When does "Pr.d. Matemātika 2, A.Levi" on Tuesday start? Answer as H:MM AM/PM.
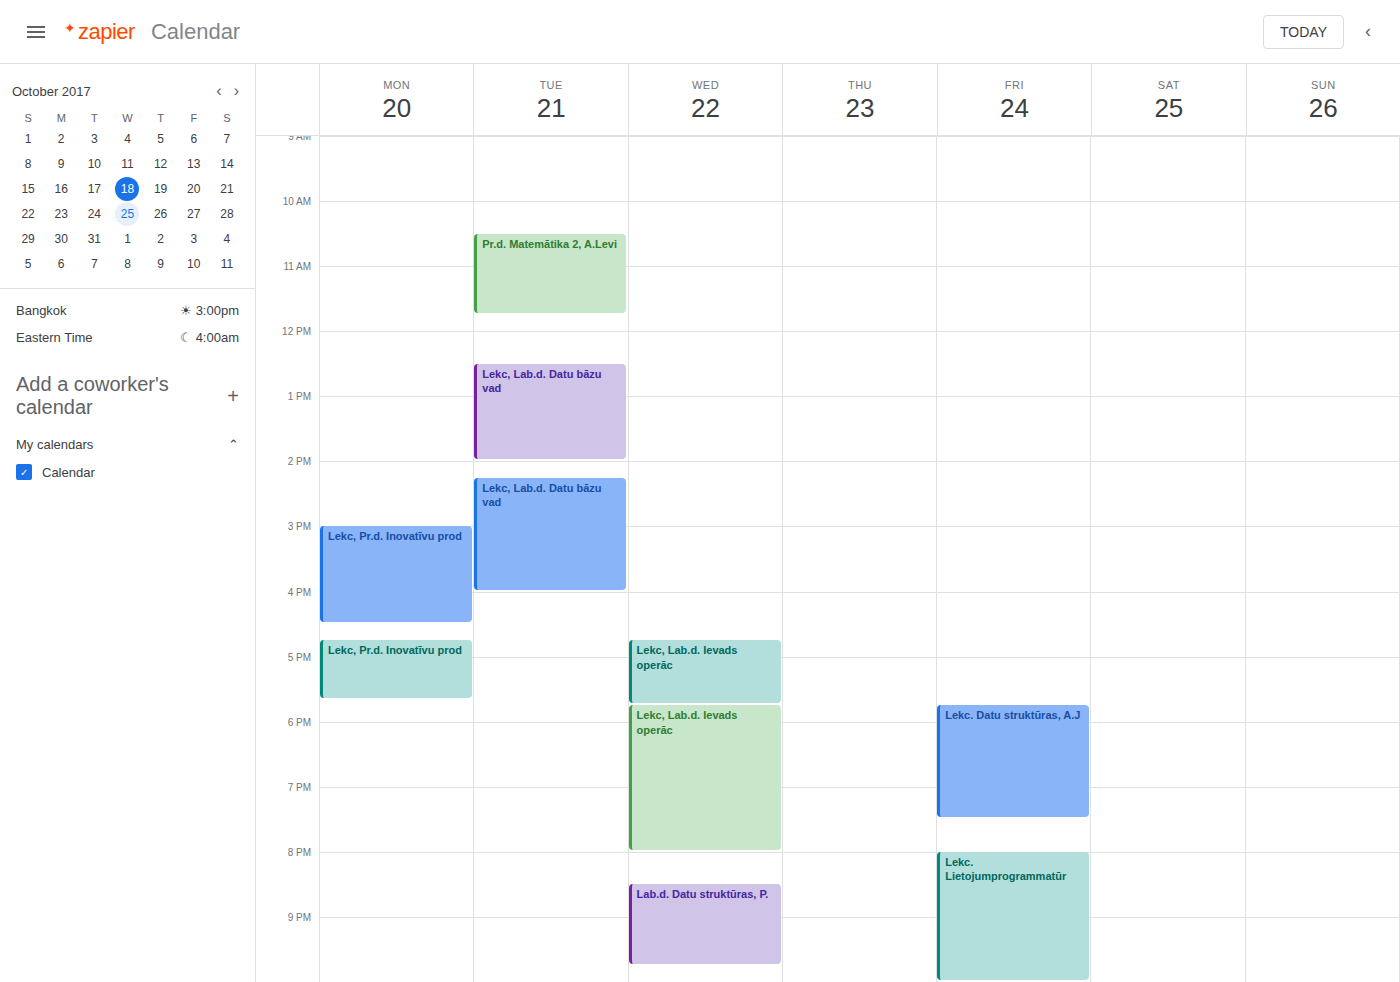
10:30 AM